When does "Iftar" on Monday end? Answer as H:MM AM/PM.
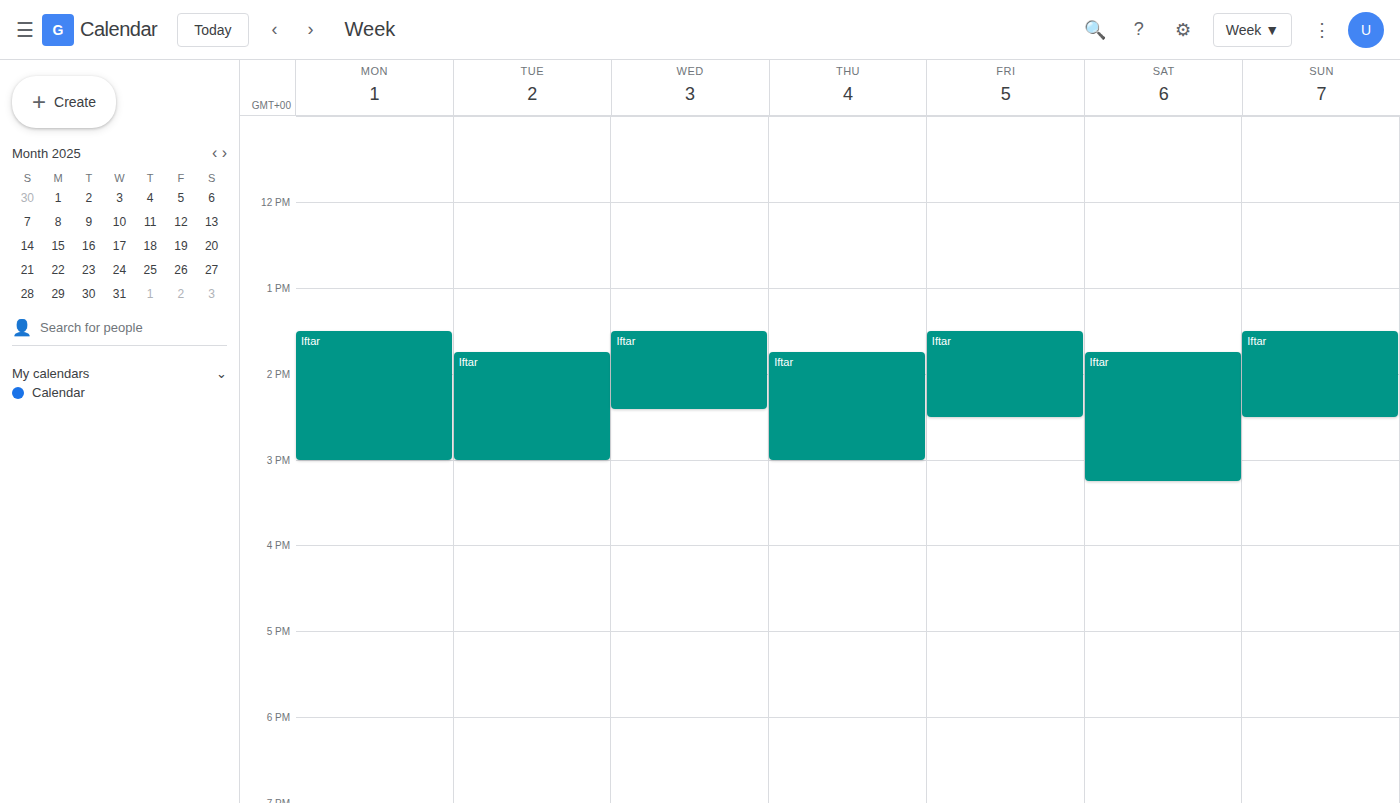
3:00 PM